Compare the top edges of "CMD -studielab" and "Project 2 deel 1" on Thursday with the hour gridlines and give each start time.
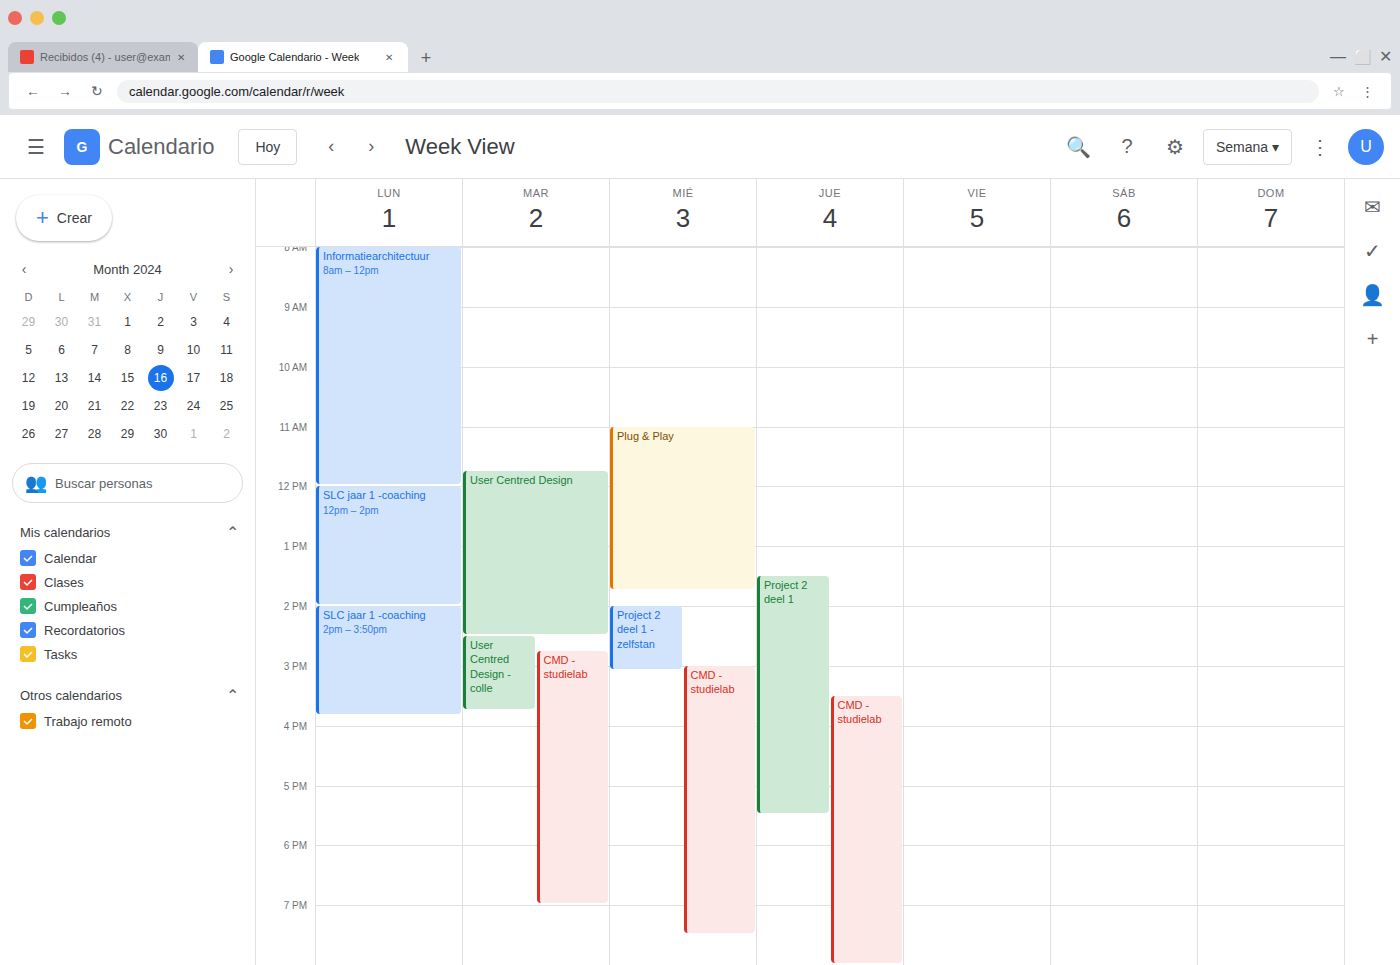
"CMD -studielab": 3:30 PM, halfway between the 3 PM and 4 PM lines. "Project 2 deel 1": 1:30 PM, halfway between the 1 PM and 2 PM lines.